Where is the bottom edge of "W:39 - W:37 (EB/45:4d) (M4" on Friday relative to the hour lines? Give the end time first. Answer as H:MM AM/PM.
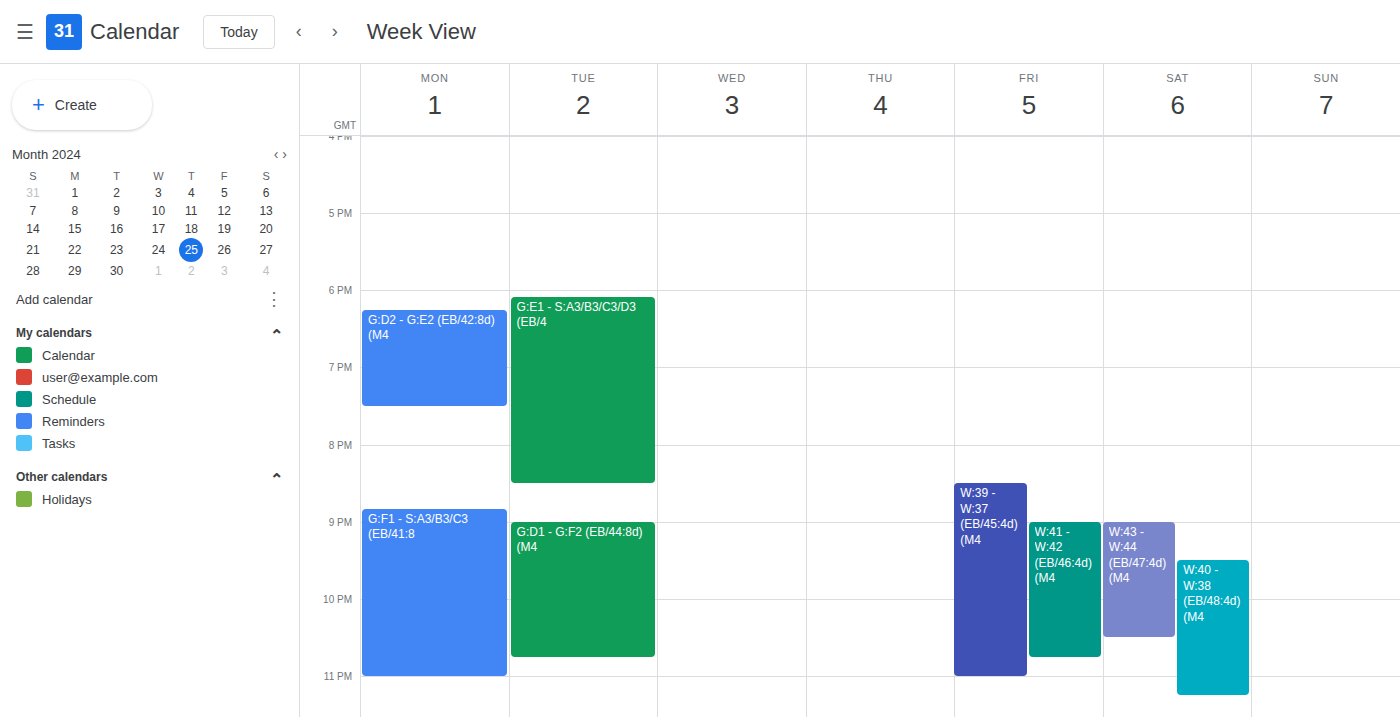
11:00 PM -- exactly on the 11 PM line.